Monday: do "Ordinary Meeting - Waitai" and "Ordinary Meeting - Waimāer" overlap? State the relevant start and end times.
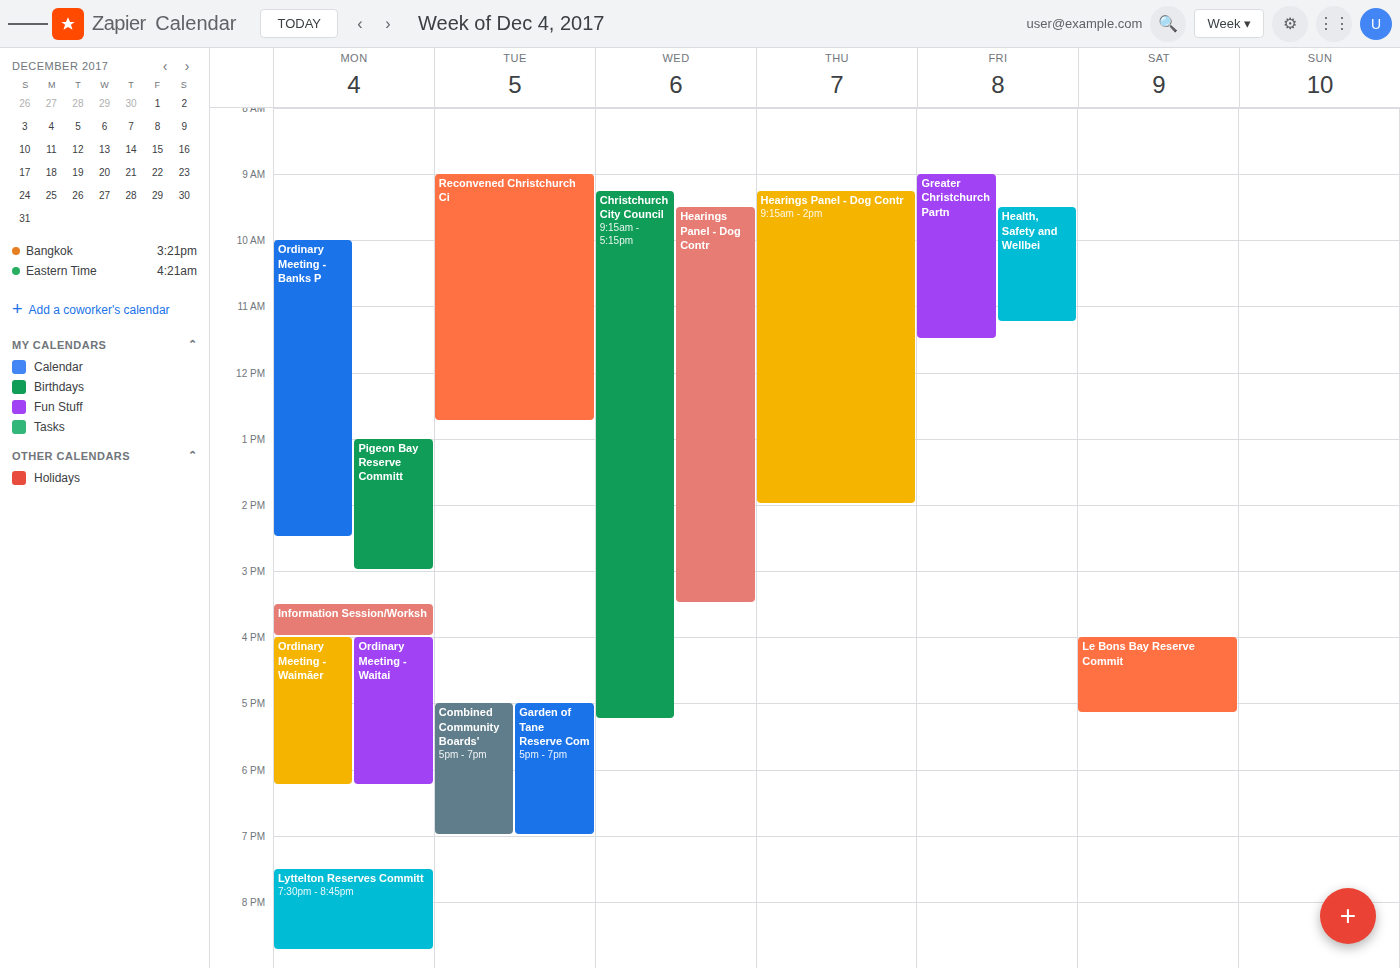
"Ordinary Meeting - Waimāer" runs 4:00 PM to 6:15 PM, inside "Ordinary Meeting - Waitai" -- they overlap.